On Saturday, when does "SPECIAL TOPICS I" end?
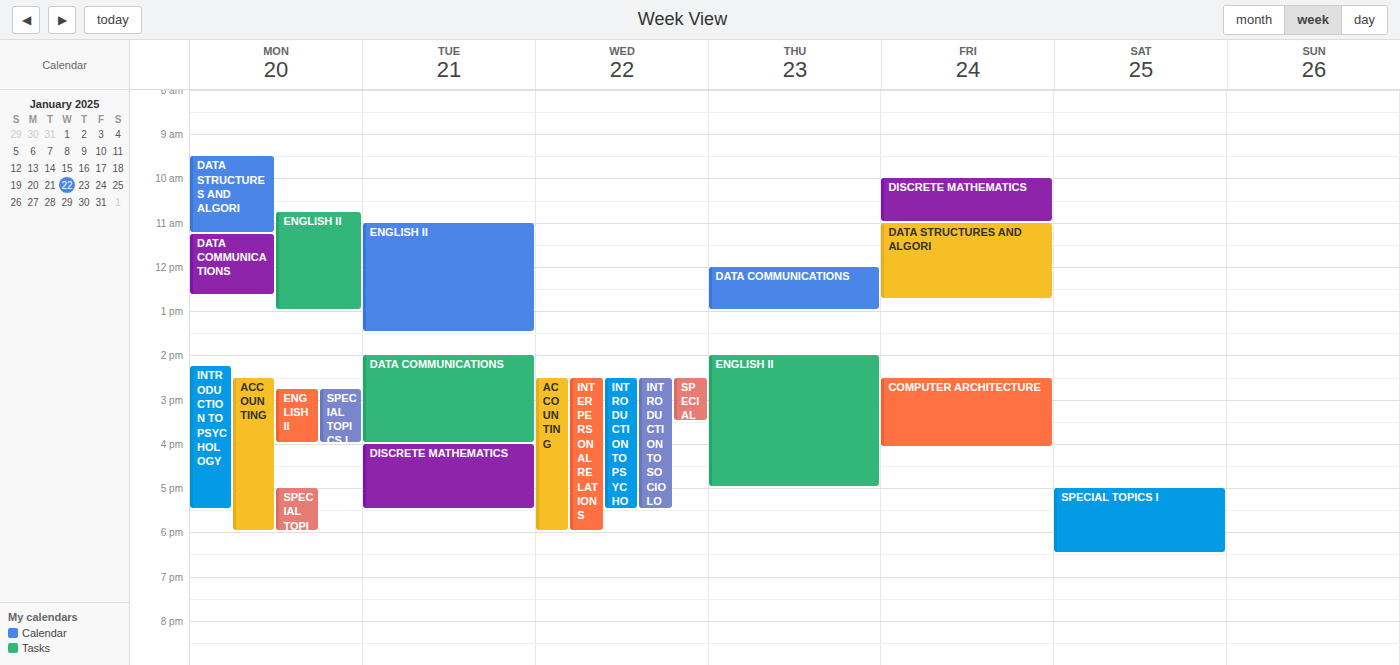
6:30 PM